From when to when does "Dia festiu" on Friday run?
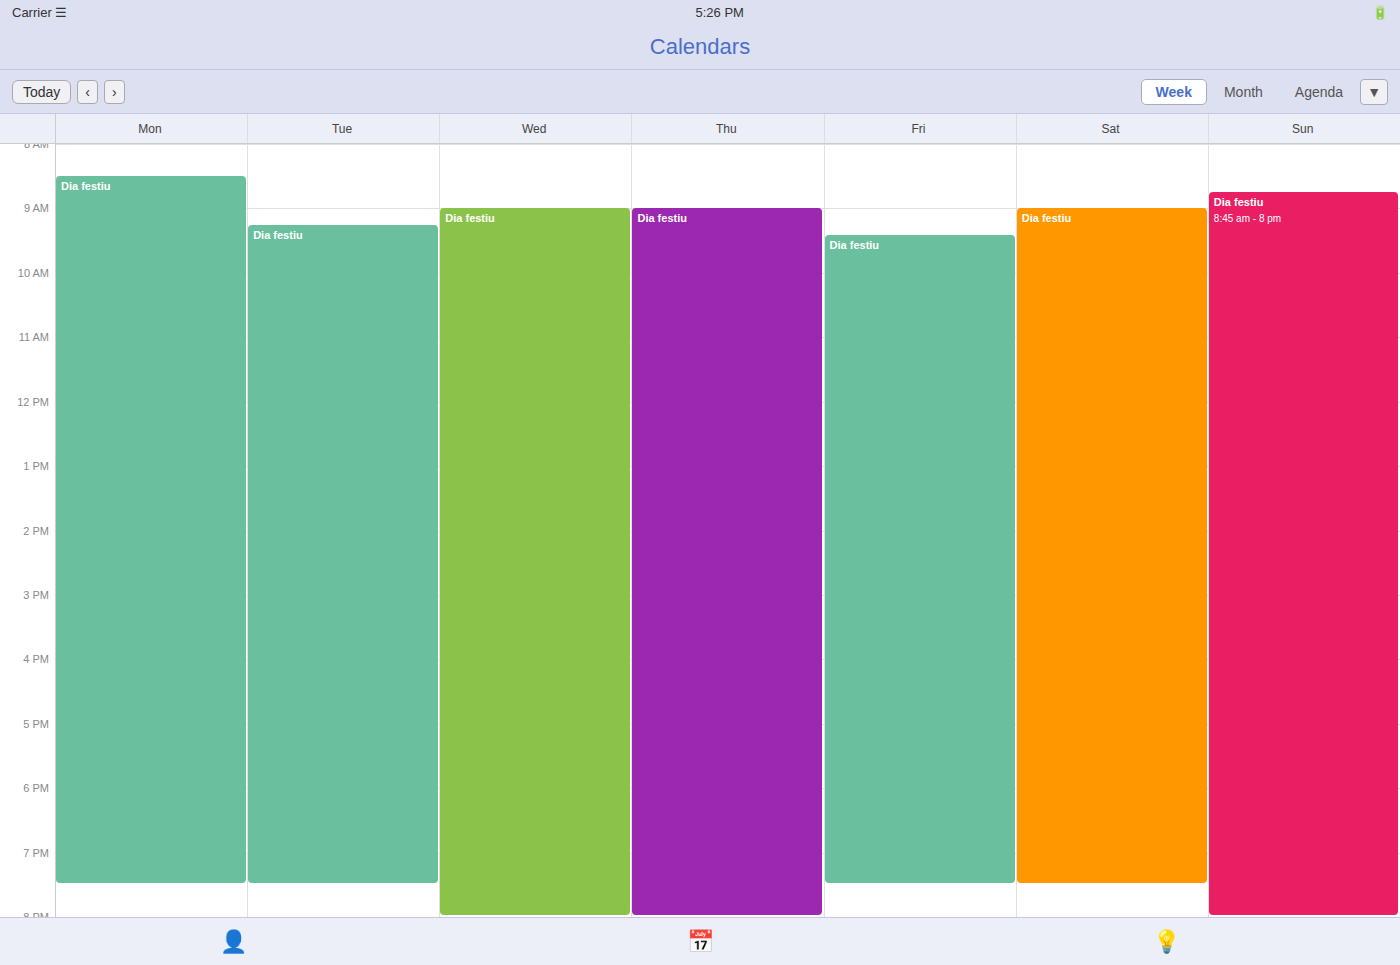
09:25 to 19:30